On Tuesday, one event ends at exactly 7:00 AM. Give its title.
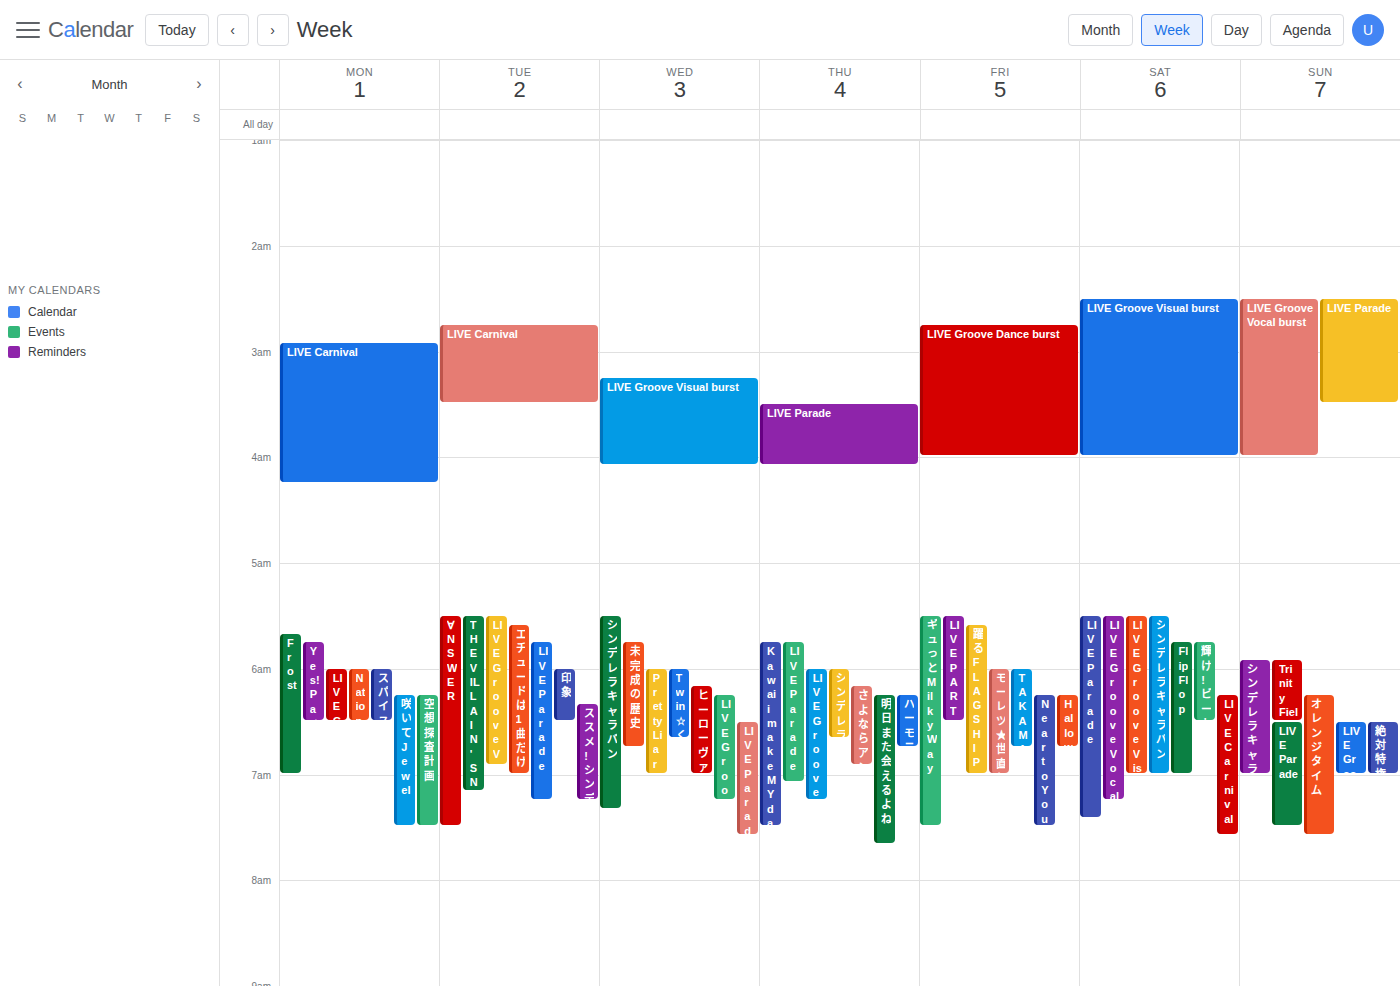
"エチュードは1曲だけ"